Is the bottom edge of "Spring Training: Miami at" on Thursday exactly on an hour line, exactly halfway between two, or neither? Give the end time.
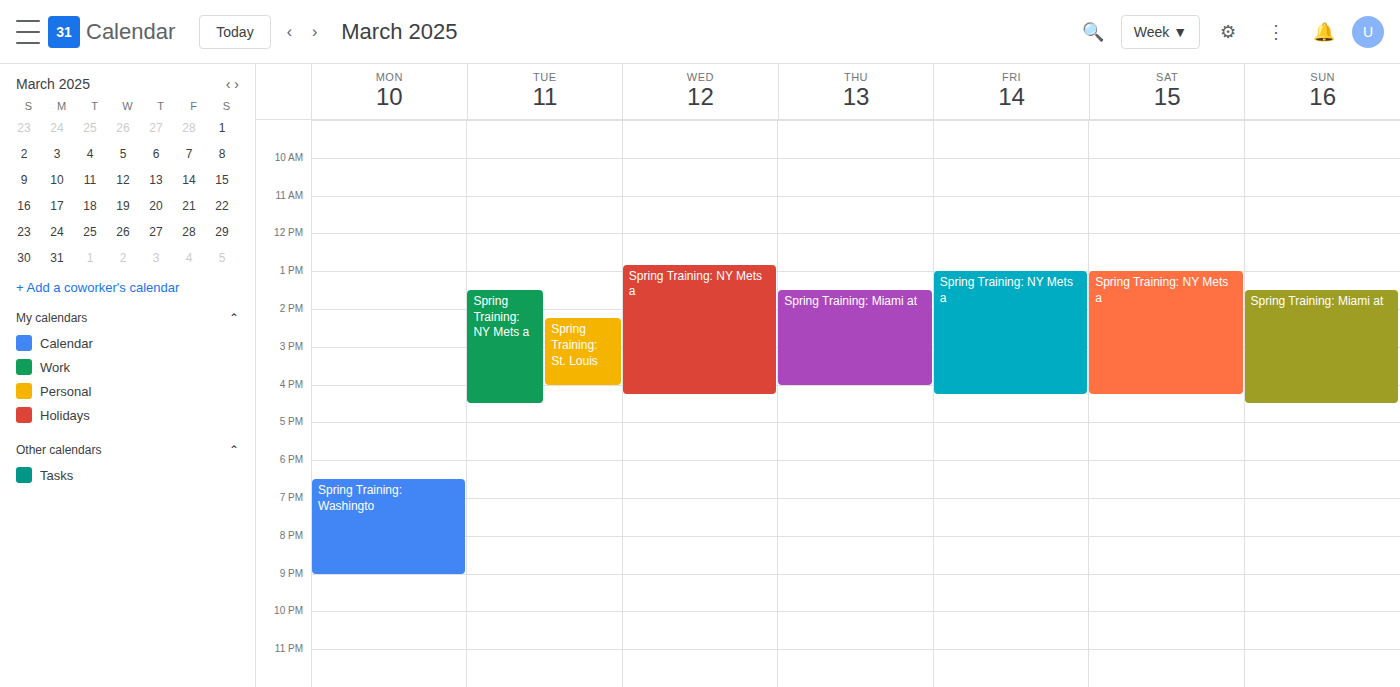
4:00 PM -- exactly on the 4 PM line.